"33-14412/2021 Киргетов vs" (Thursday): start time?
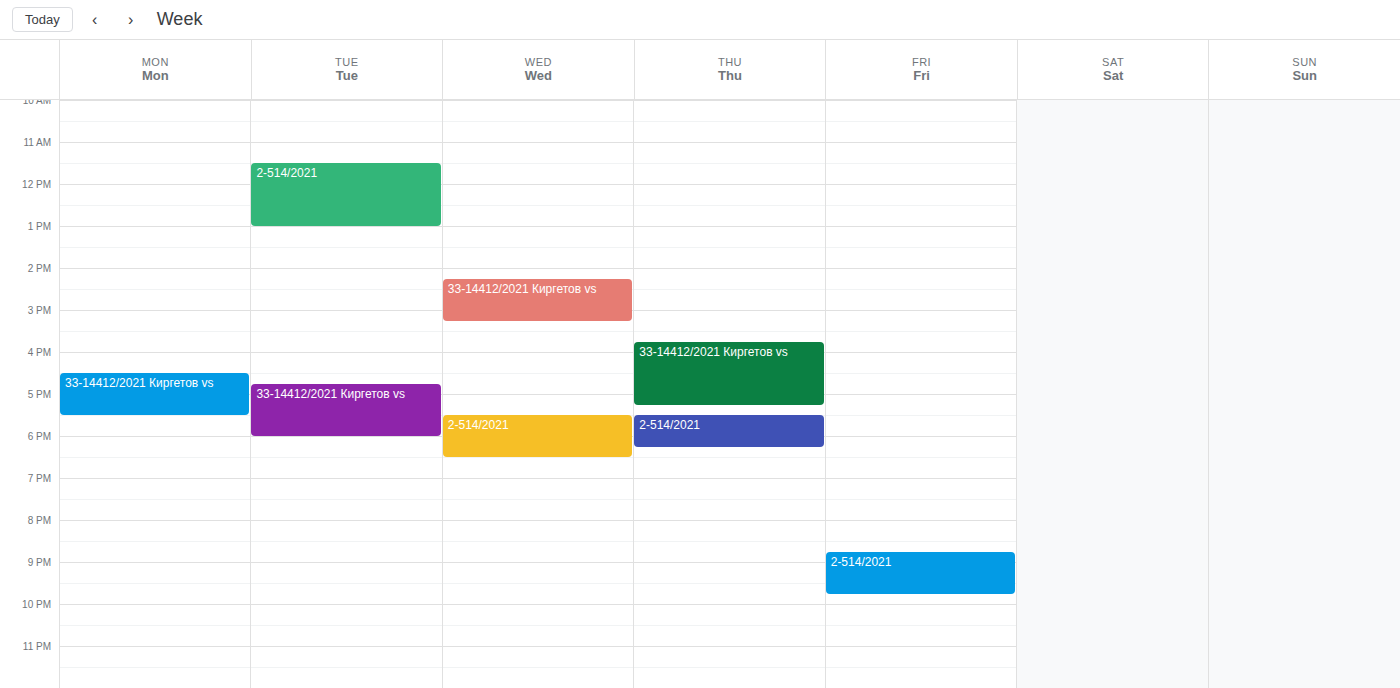
3:45 PM